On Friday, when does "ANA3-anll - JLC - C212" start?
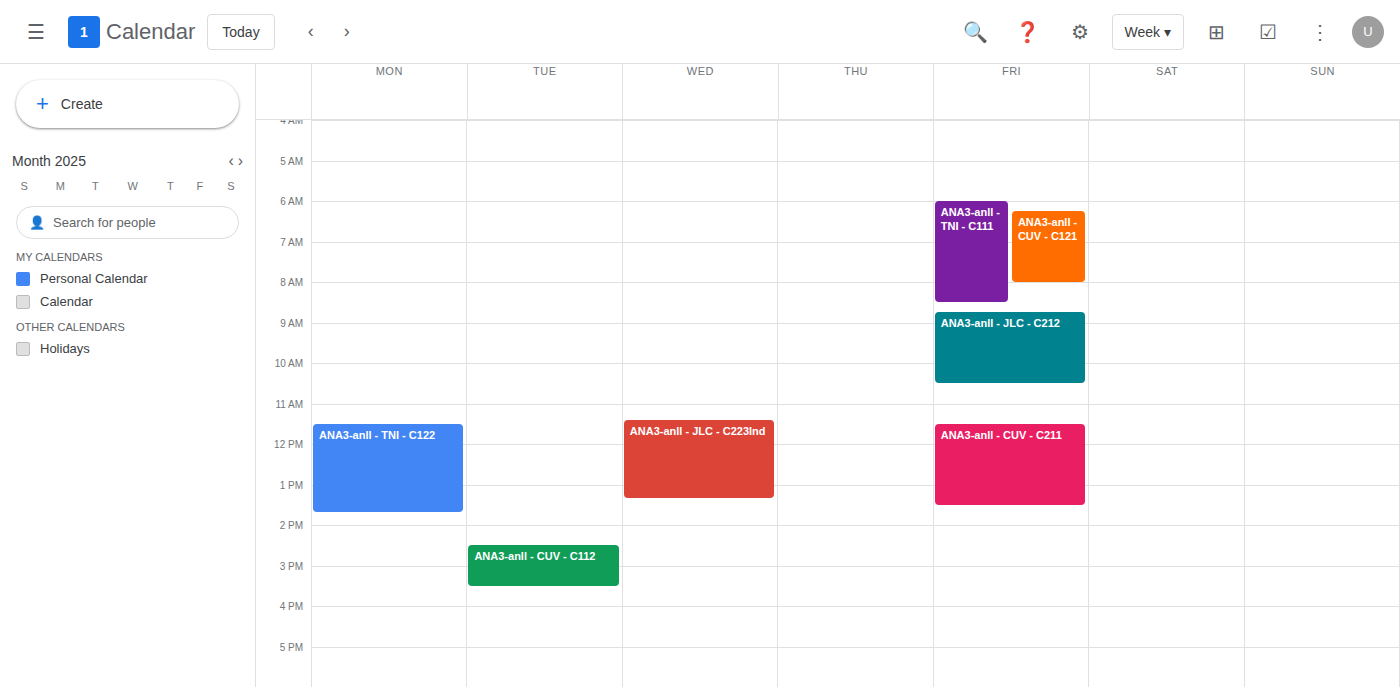
08:45